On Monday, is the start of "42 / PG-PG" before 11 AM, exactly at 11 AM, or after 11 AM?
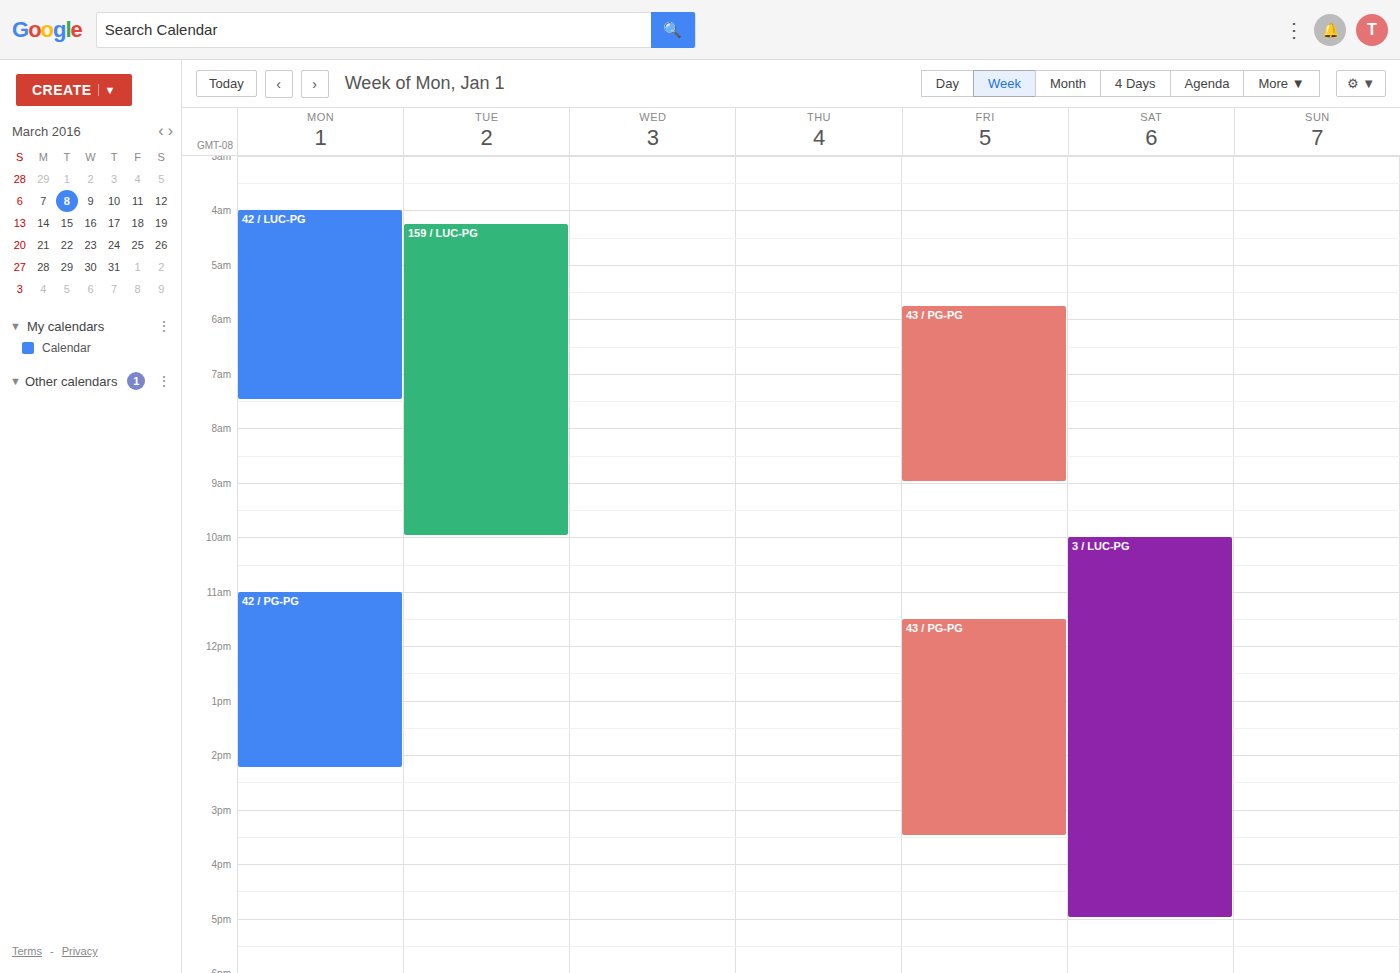
11:00 AM -- exactly at 11 AM, on the 11 AM line.